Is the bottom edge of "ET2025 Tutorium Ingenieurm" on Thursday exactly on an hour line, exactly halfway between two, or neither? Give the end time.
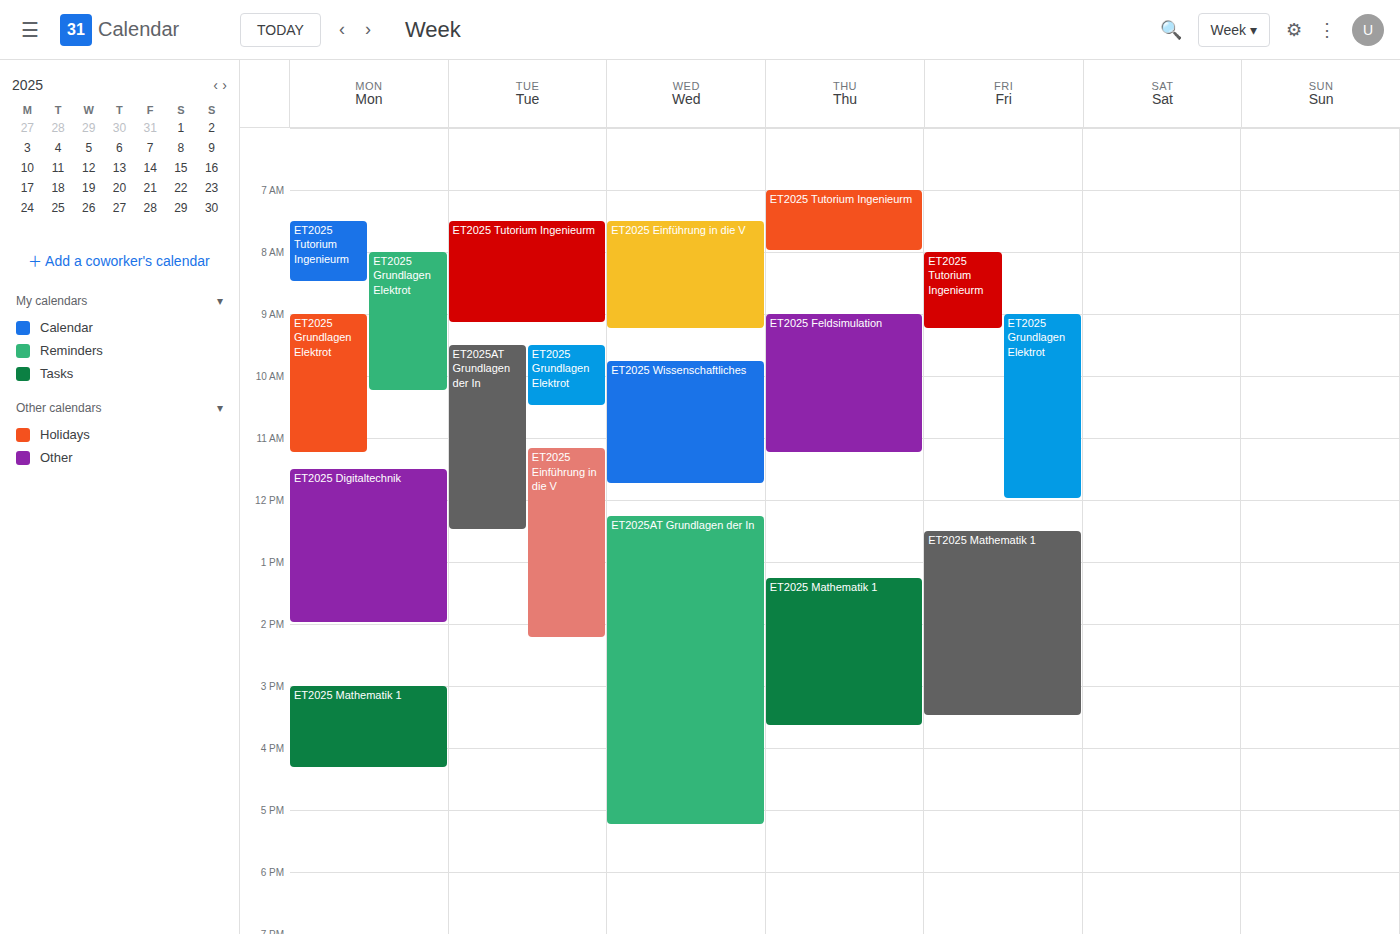
8:00 AM -- exactly on the 8 AM line.